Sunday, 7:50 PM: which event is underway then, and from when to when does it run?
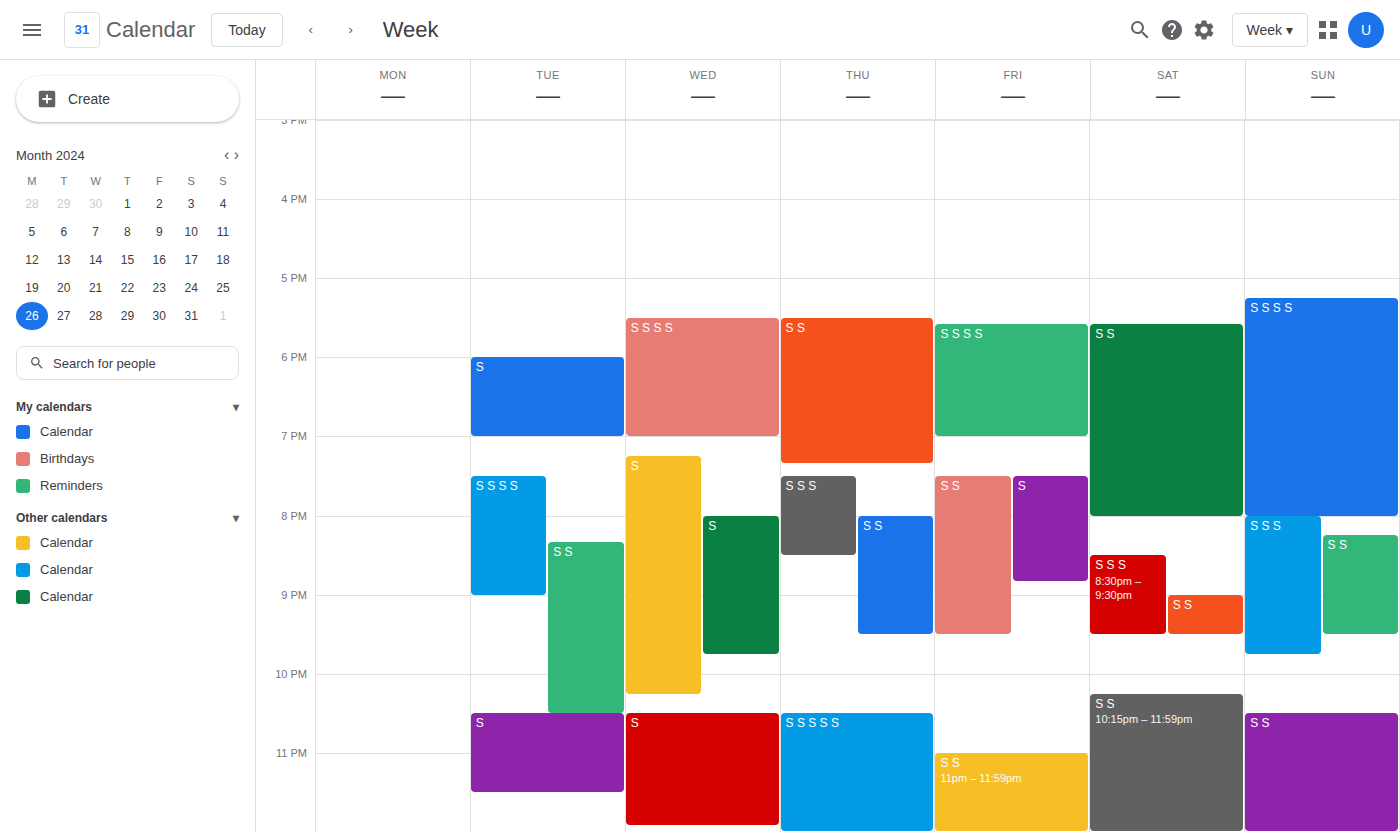
"S S S S", 5:15 PM to 8:00 PM